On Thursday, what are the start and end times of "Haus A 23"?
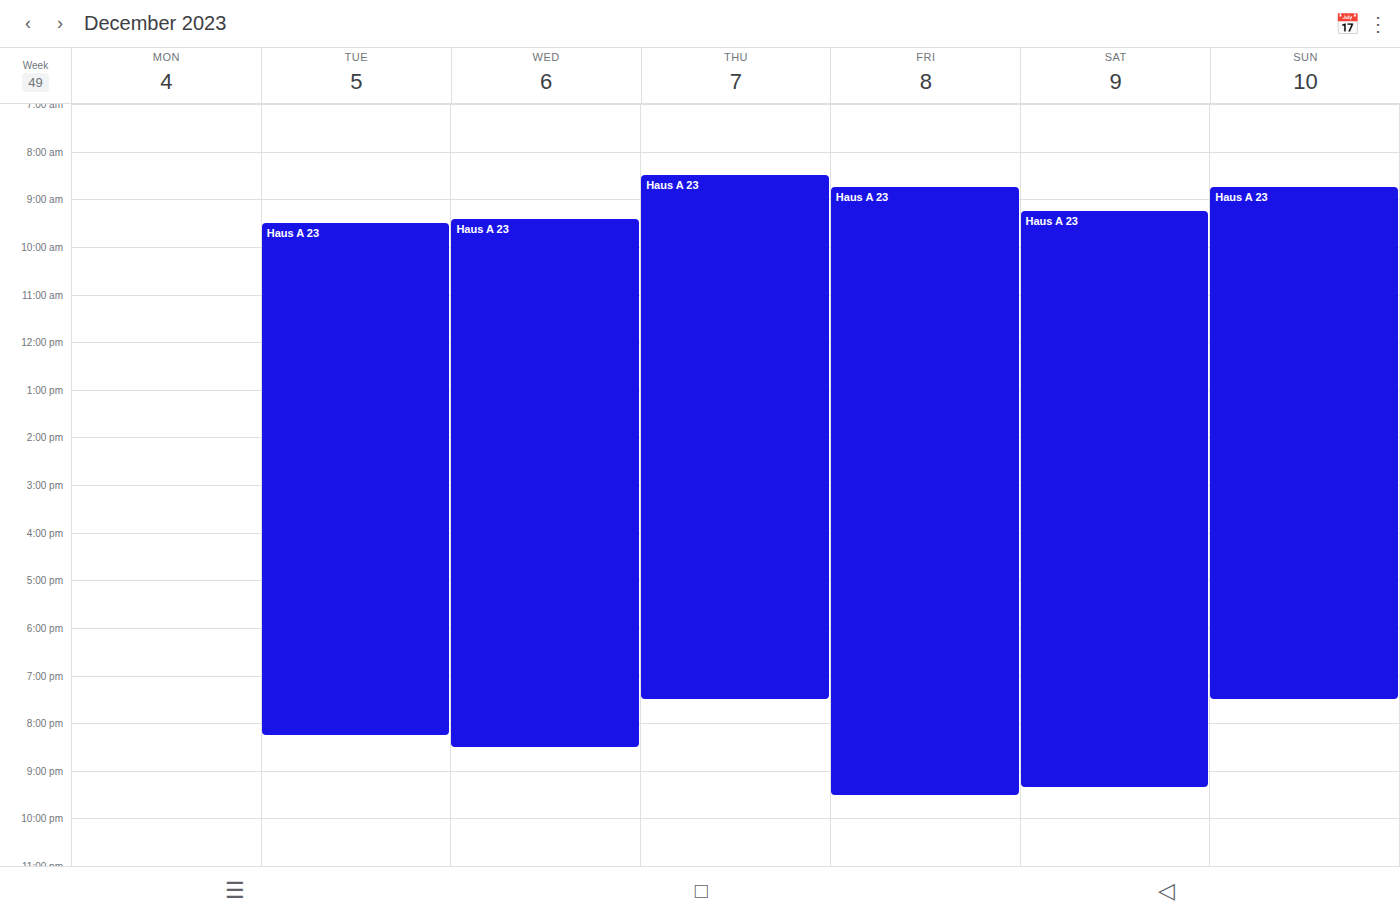
8:30 AM to 7:30 PM